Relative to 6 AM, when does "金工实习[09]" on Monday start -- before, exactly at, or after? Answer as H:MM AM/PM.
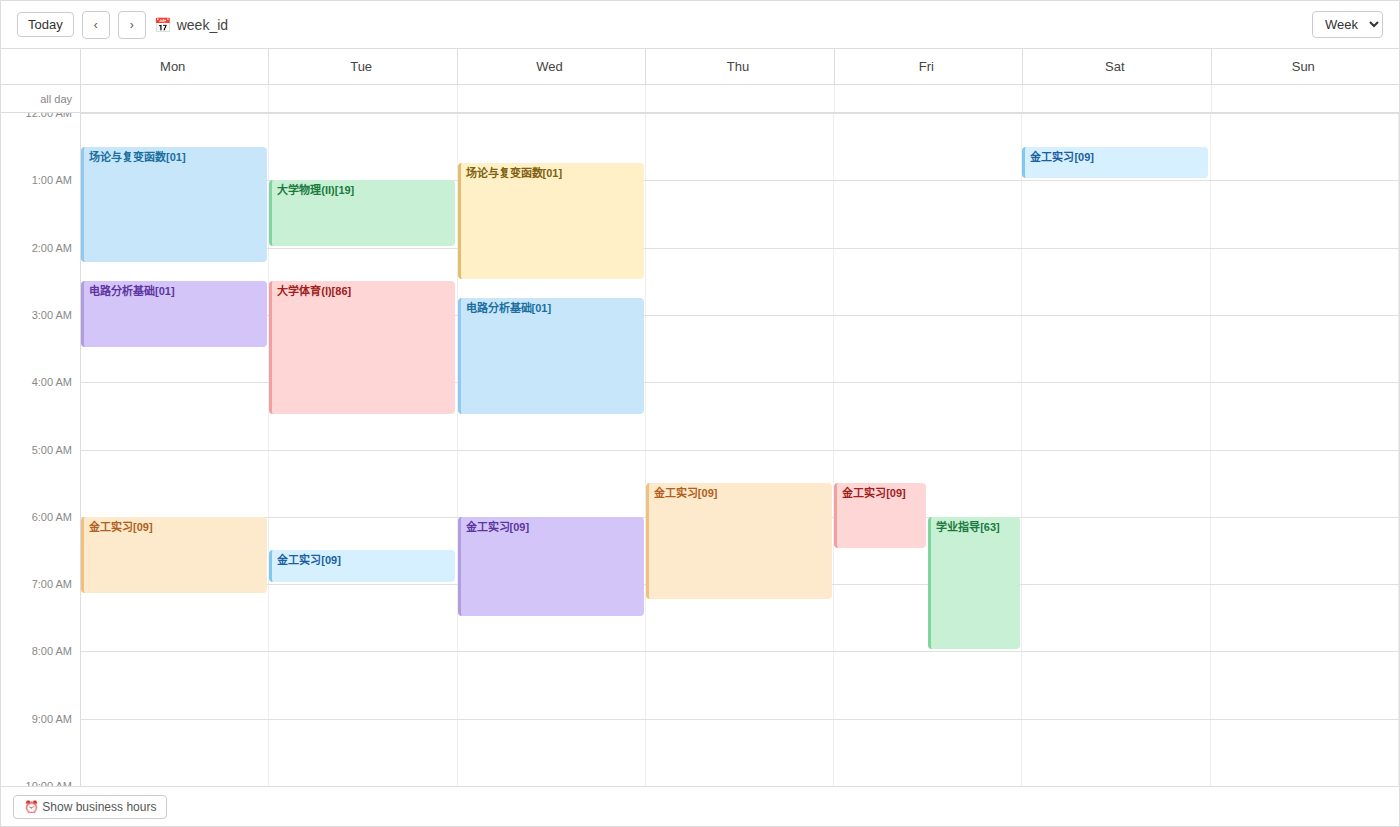
6:00 AM -- exactly at 6 AM, on the 6 AM line.